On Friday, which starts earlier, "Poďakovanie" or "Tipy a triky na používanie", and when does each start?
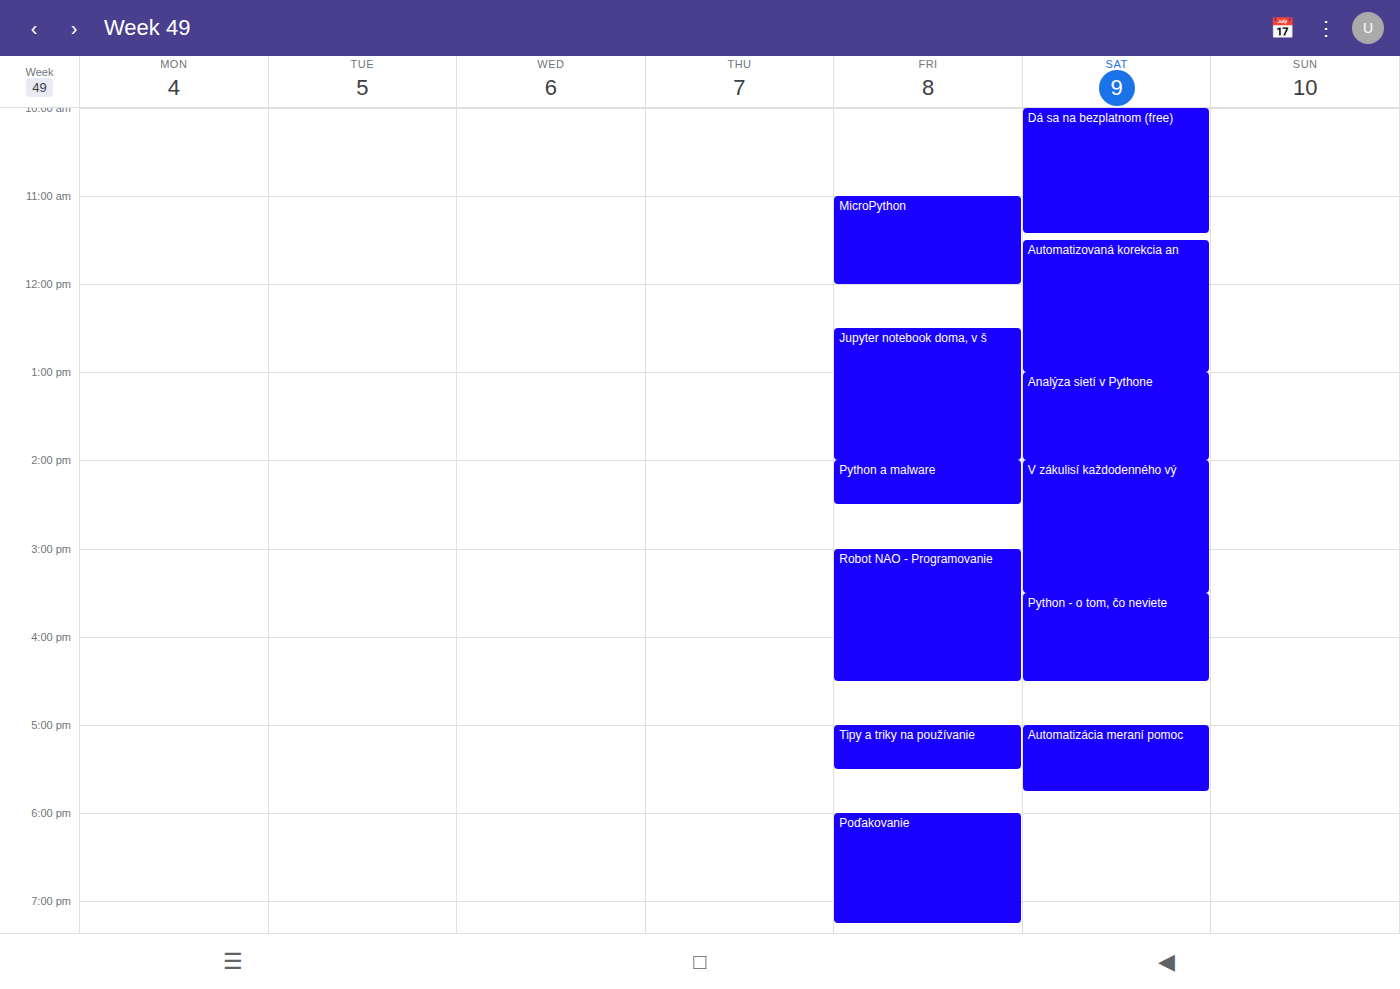
"Tipy a triky na používanie" 5:00 PM; "Poďakovanie" 6:00 PM.